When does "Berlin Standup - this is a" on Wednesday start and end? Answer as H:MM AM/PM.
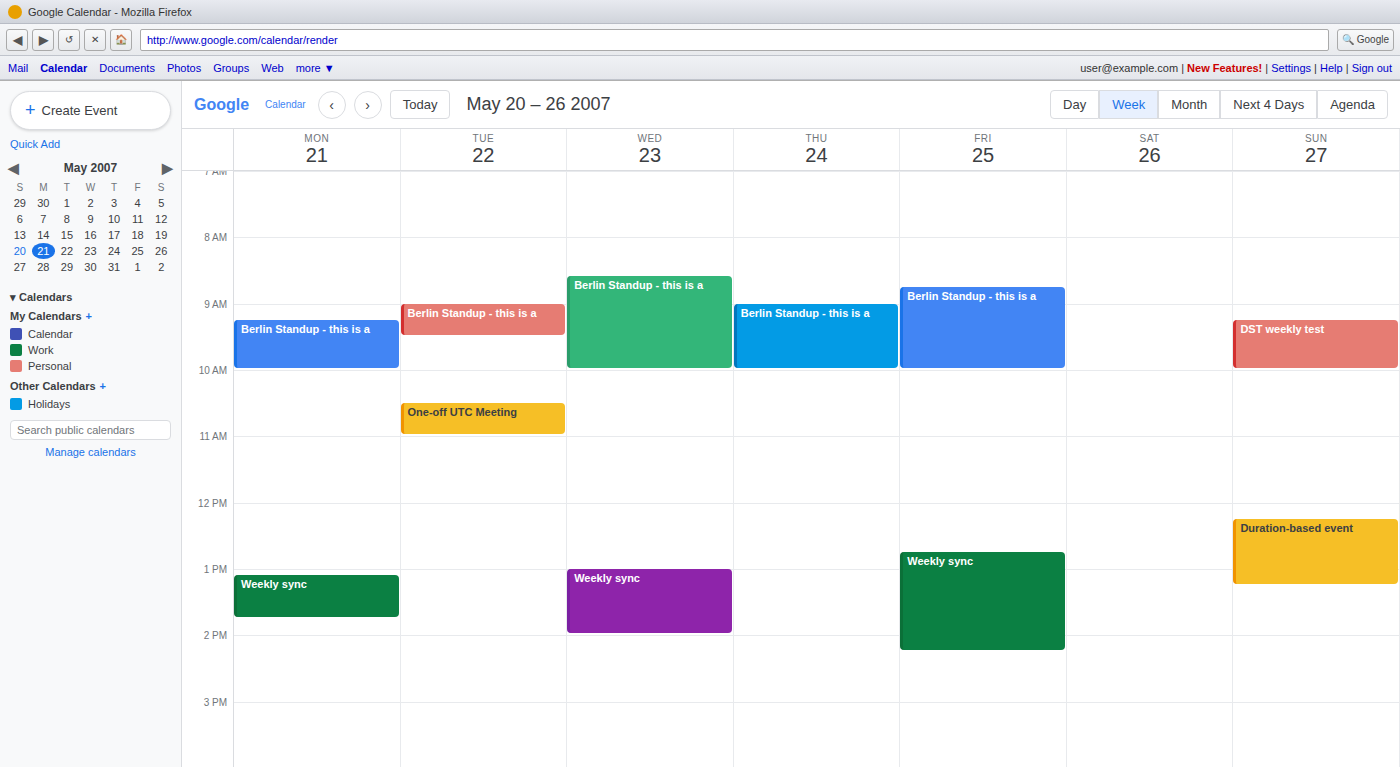
8:35 AM to 10:00 AM